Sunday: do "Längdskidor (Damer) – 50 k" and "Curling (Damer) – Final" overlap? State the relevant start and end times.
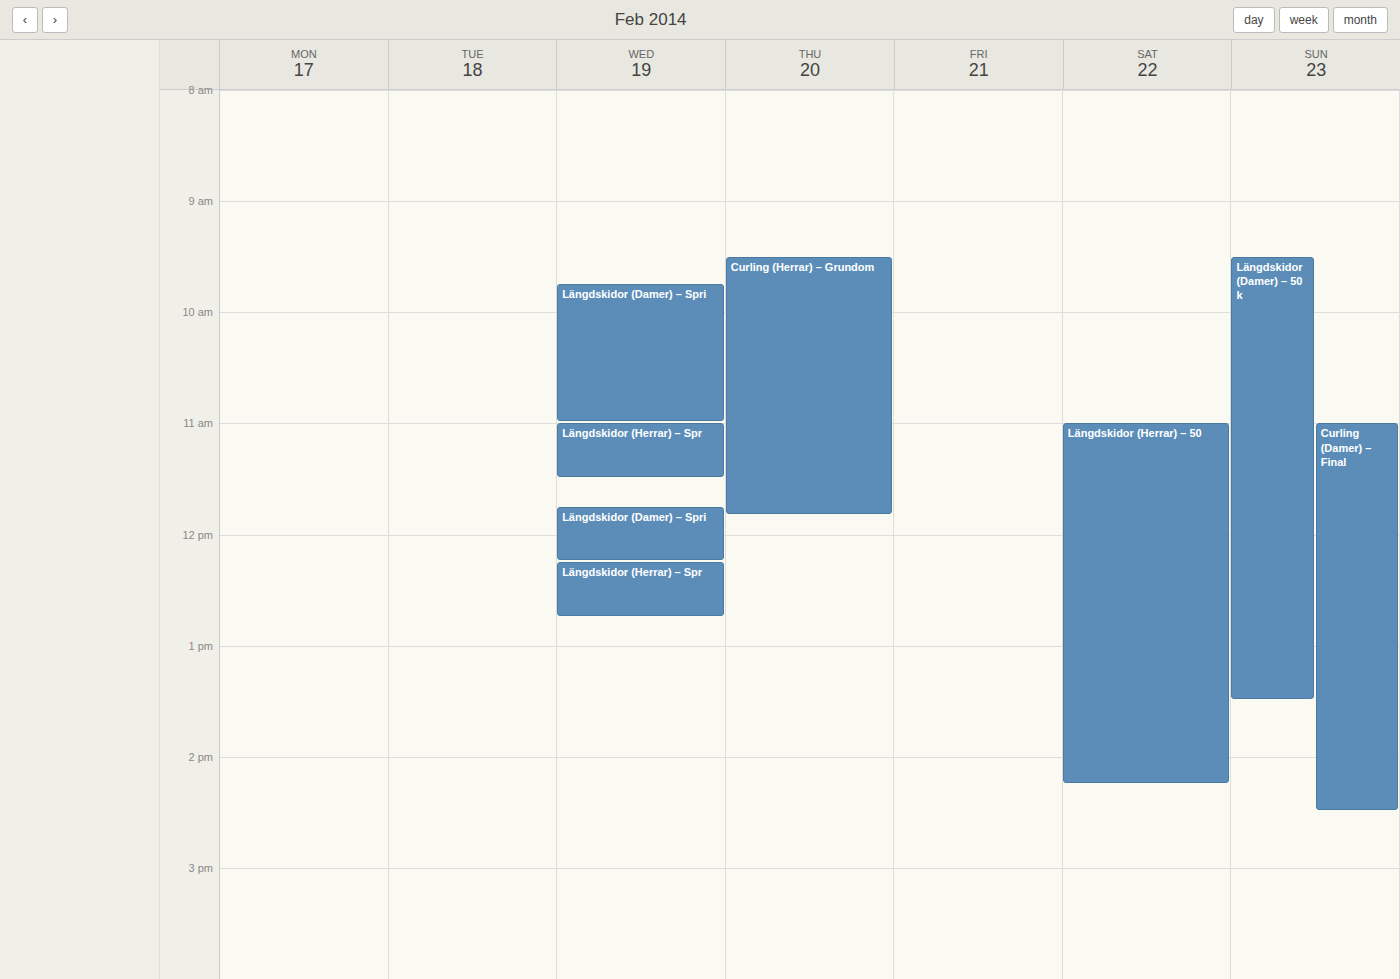
"Curling (Damer) – Final" starts at 11:00 AM, before "Längdskidor (Damer) – 50 k" ends at 1:30 PM -- they overlap.